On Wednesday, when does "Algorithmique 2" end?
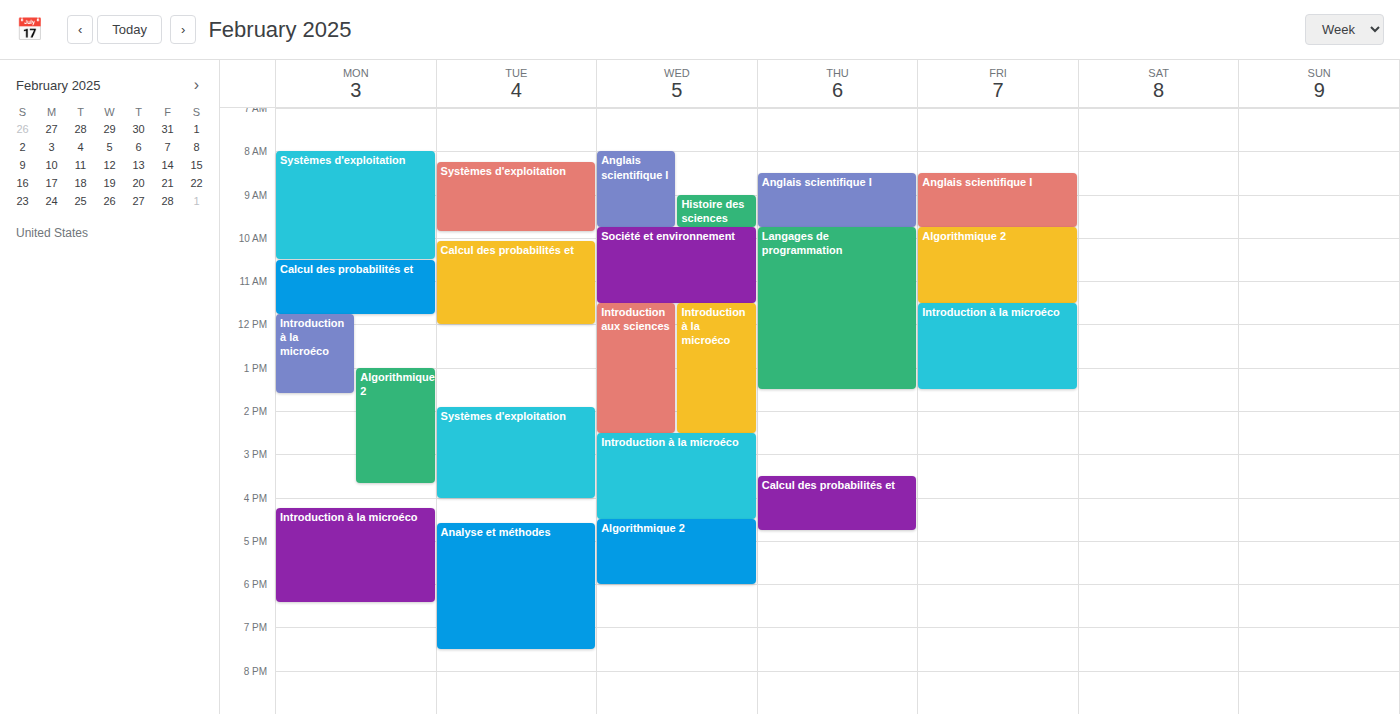
18:00